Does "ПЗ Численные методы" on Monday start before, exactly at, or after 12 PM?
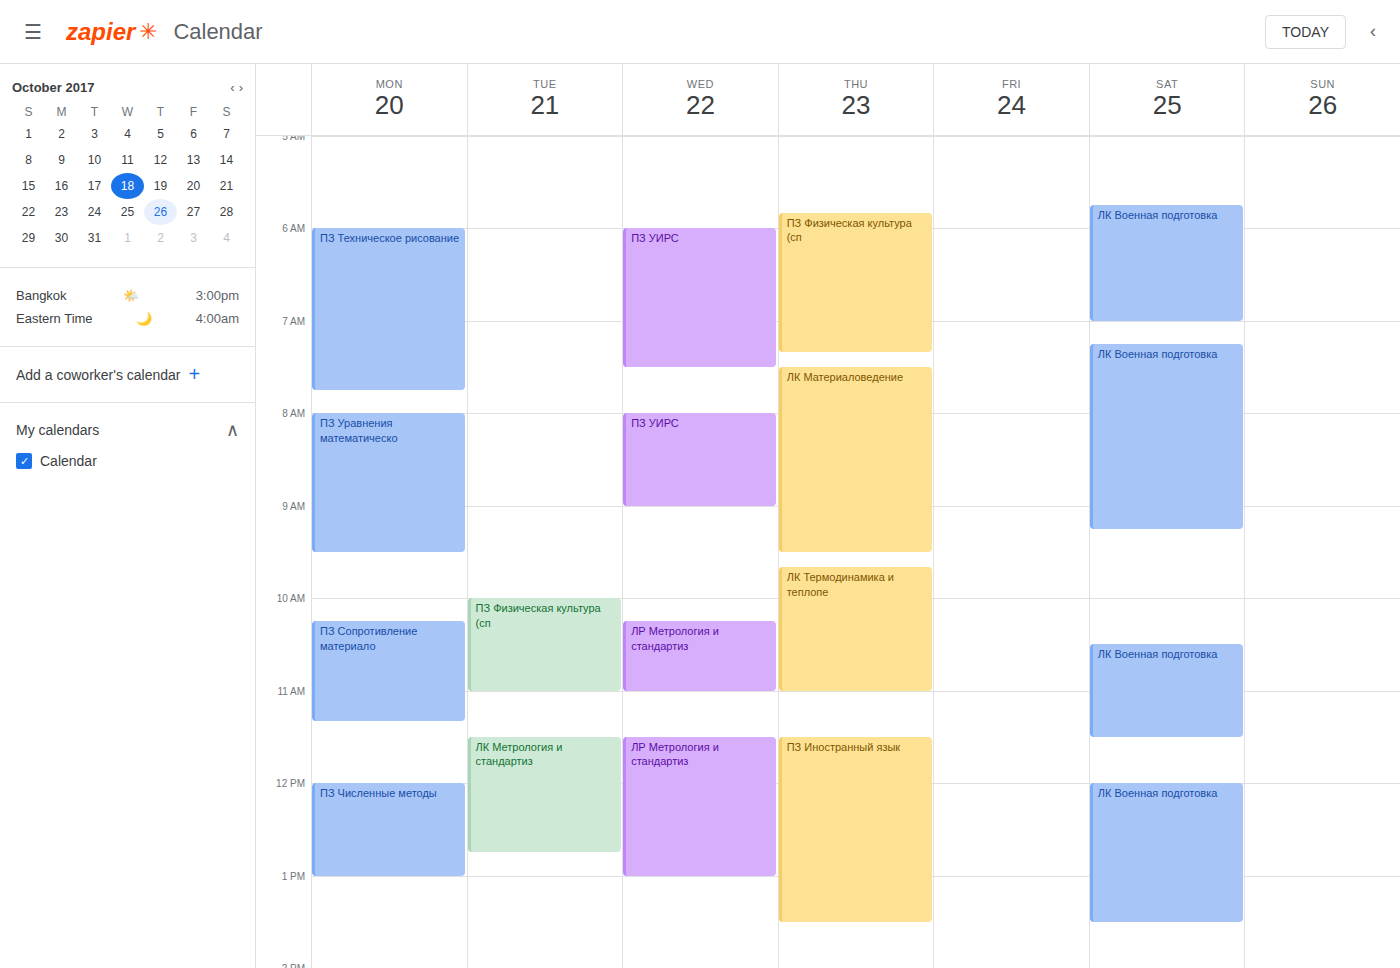
12:00 PM -- exactly at 12 PM, on the 12 PM line.